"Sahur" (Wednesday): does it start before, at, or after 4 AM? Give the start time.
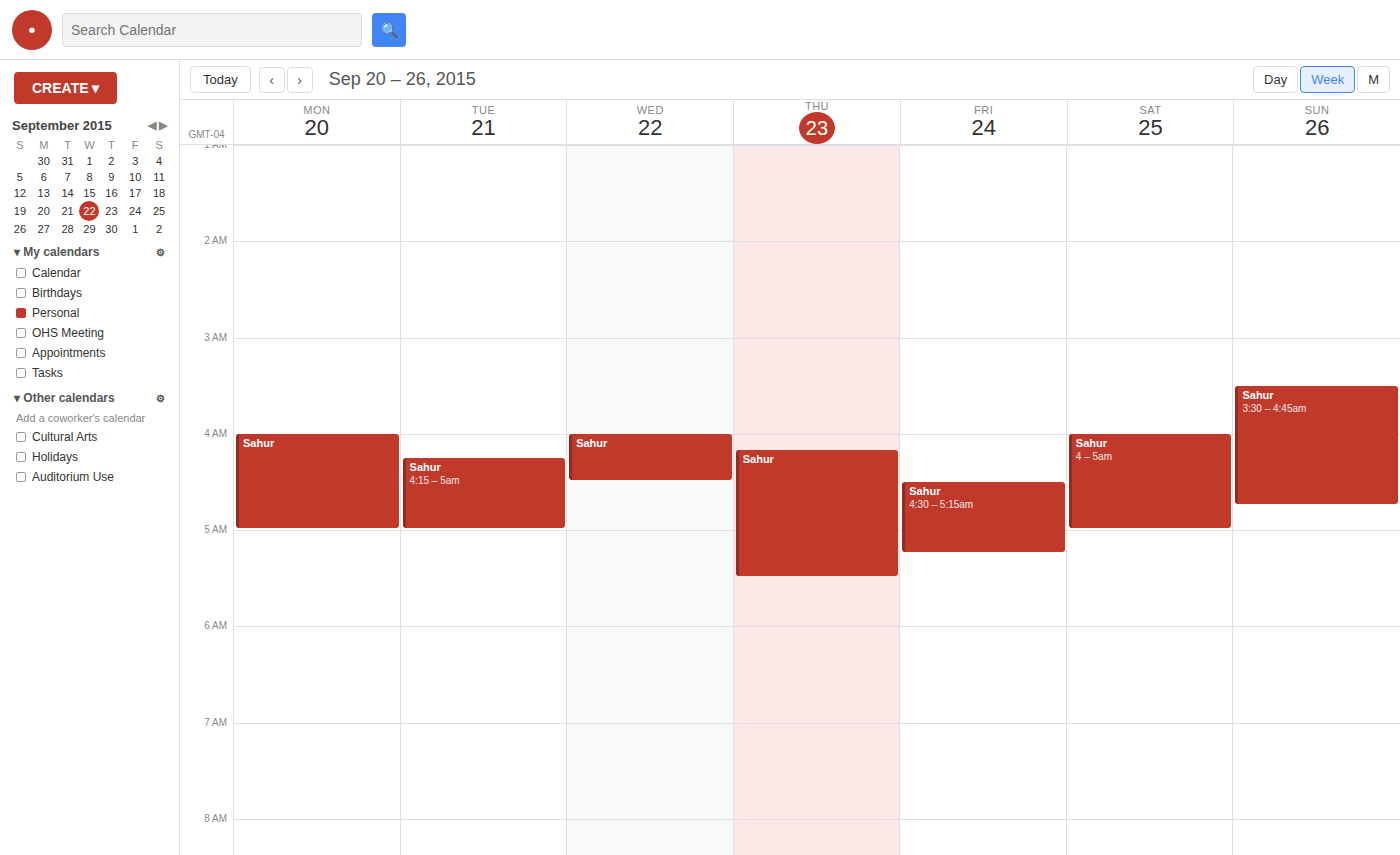
4:00 AM -- exactly at 4 AM, on the 4 AM line.